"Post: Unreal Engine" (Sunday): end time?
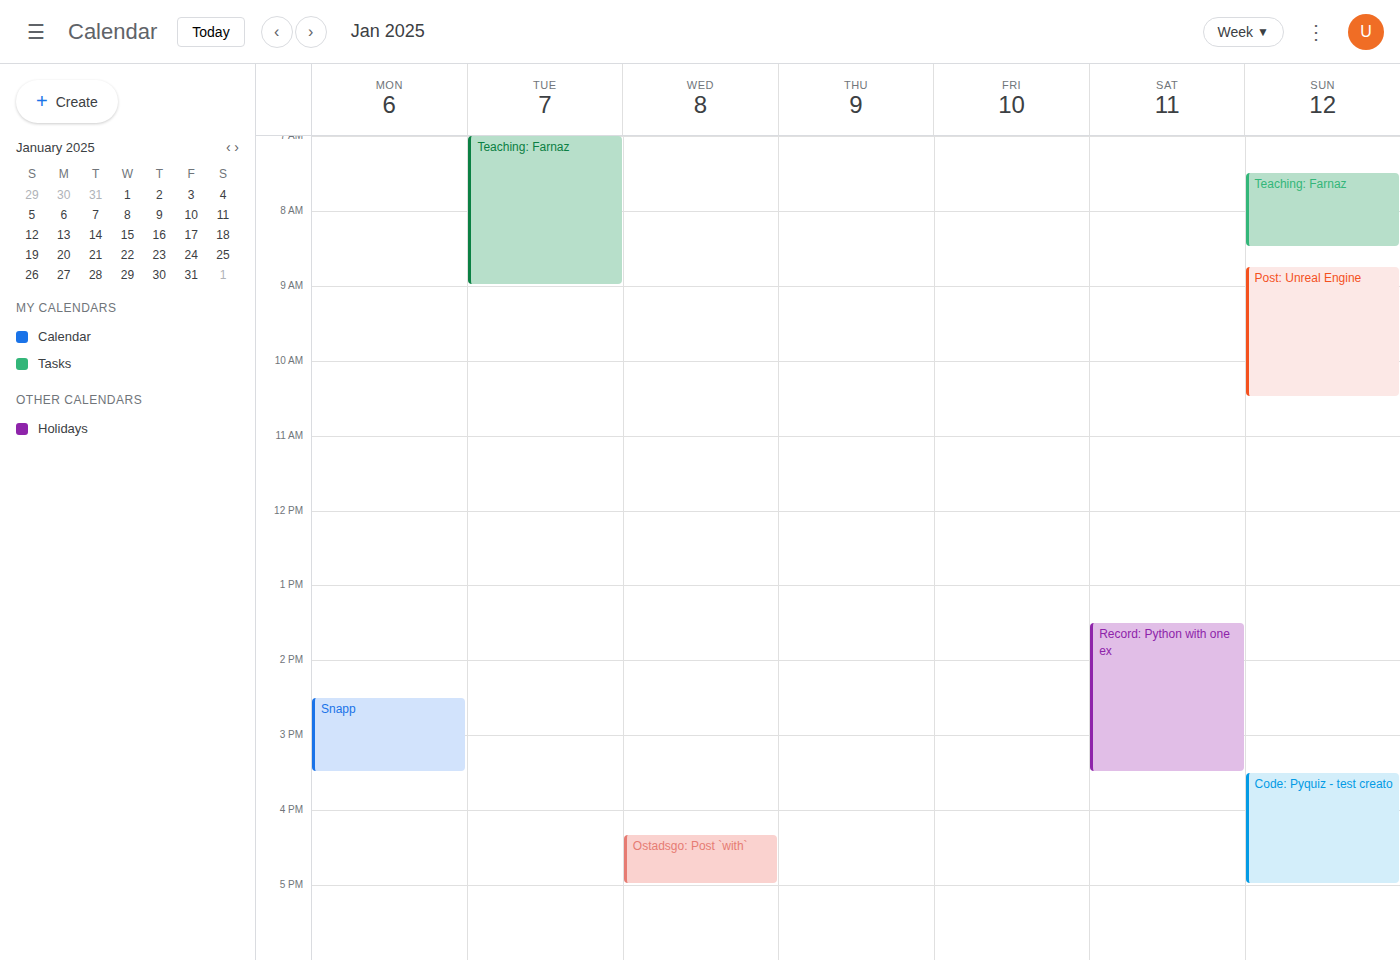
10:30 AM